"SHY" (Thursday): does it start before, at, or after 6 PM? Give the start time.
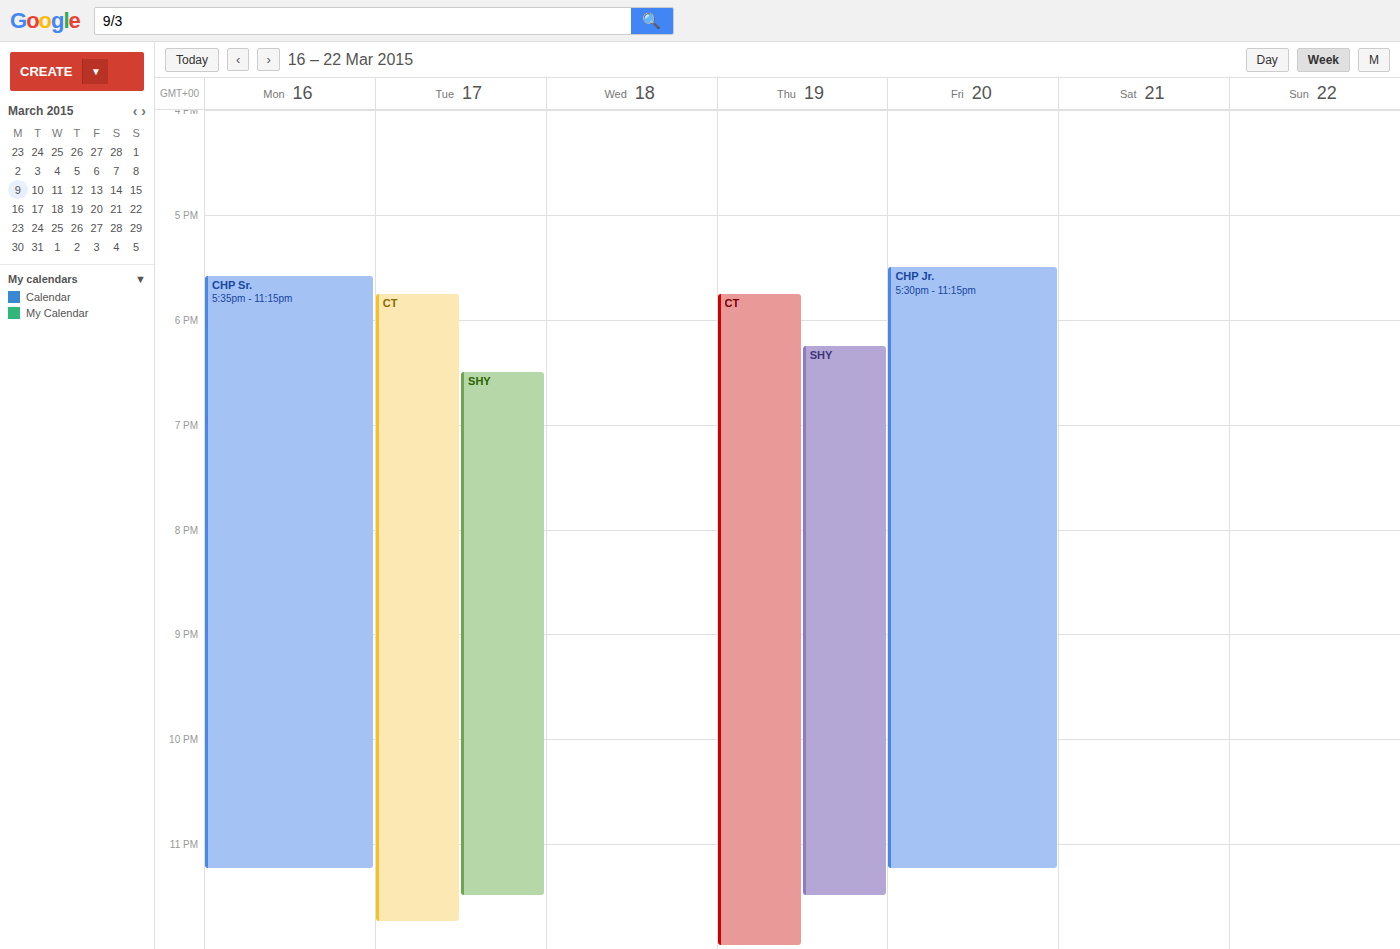
6:15 PM -- after 6 PM, 15 minutes below the 6 PM line.